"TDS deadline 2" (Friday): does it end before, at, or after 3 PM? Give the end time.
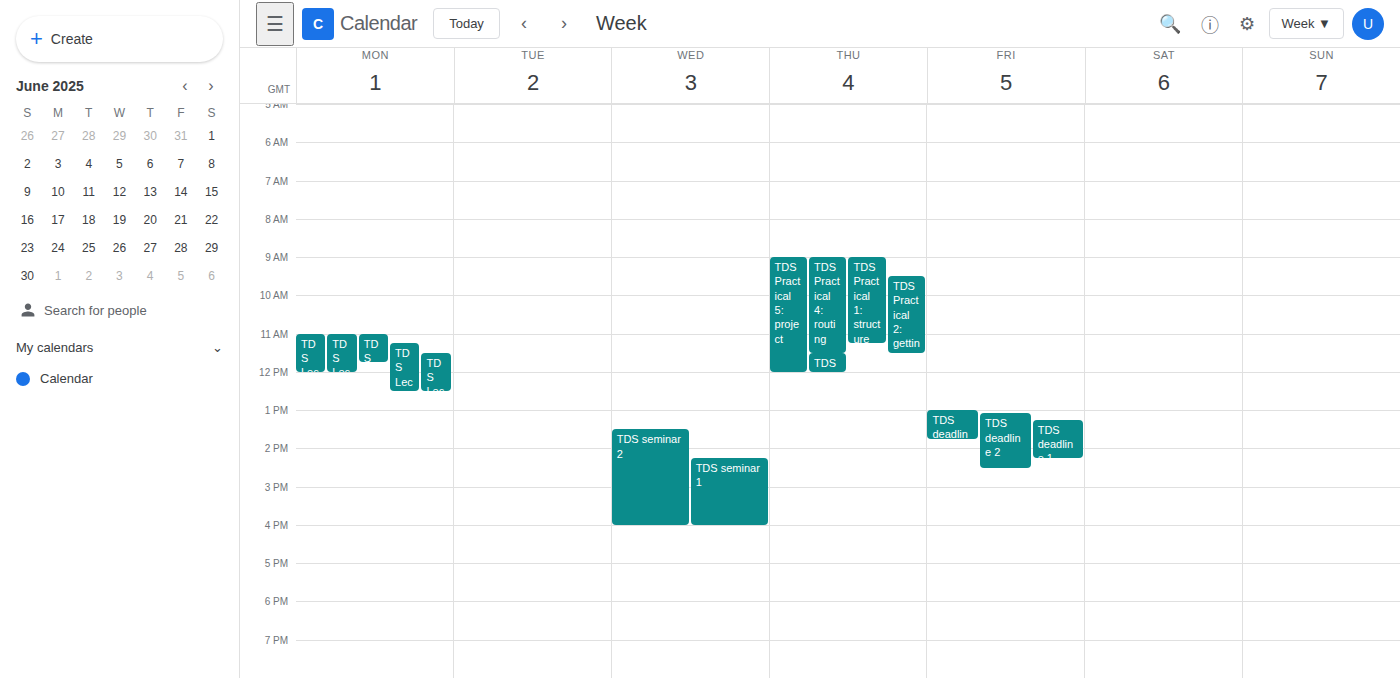
2:30 PM -- before 3 PM, 30 minutes above the 3 PM line.